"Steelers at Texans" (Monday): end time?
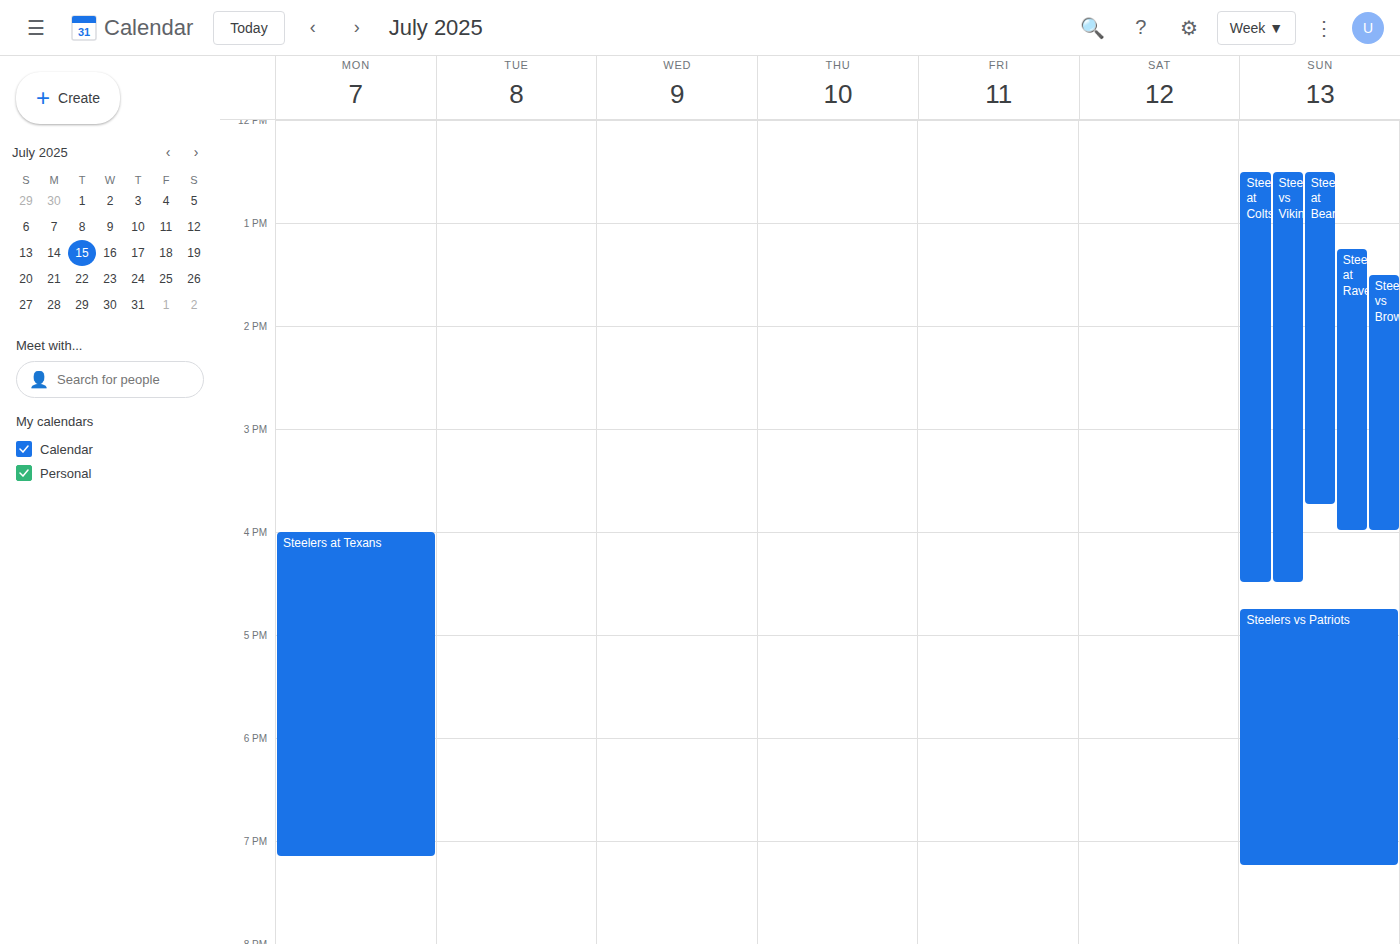
7:10 PM